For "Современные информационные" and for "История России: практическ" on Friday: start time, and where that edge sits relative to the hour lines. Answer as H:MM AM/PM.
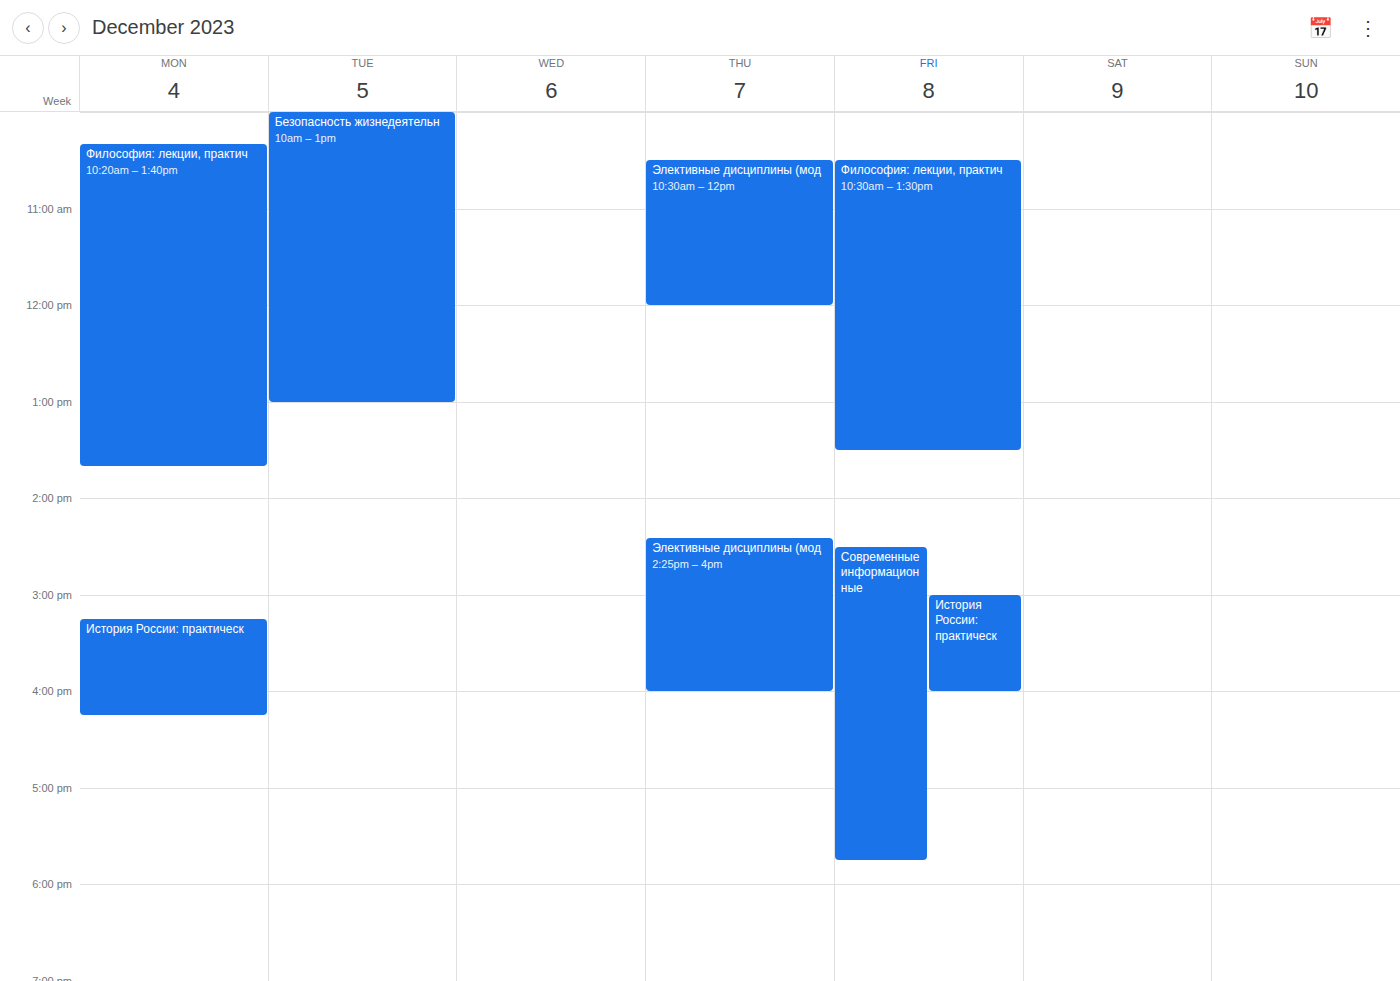
"Современные информационные": 2:30 PM, halfway between the 2 PM and 3 PM lines. "История России: практическ": 3:00 PM, exactly on the 3 PM line.